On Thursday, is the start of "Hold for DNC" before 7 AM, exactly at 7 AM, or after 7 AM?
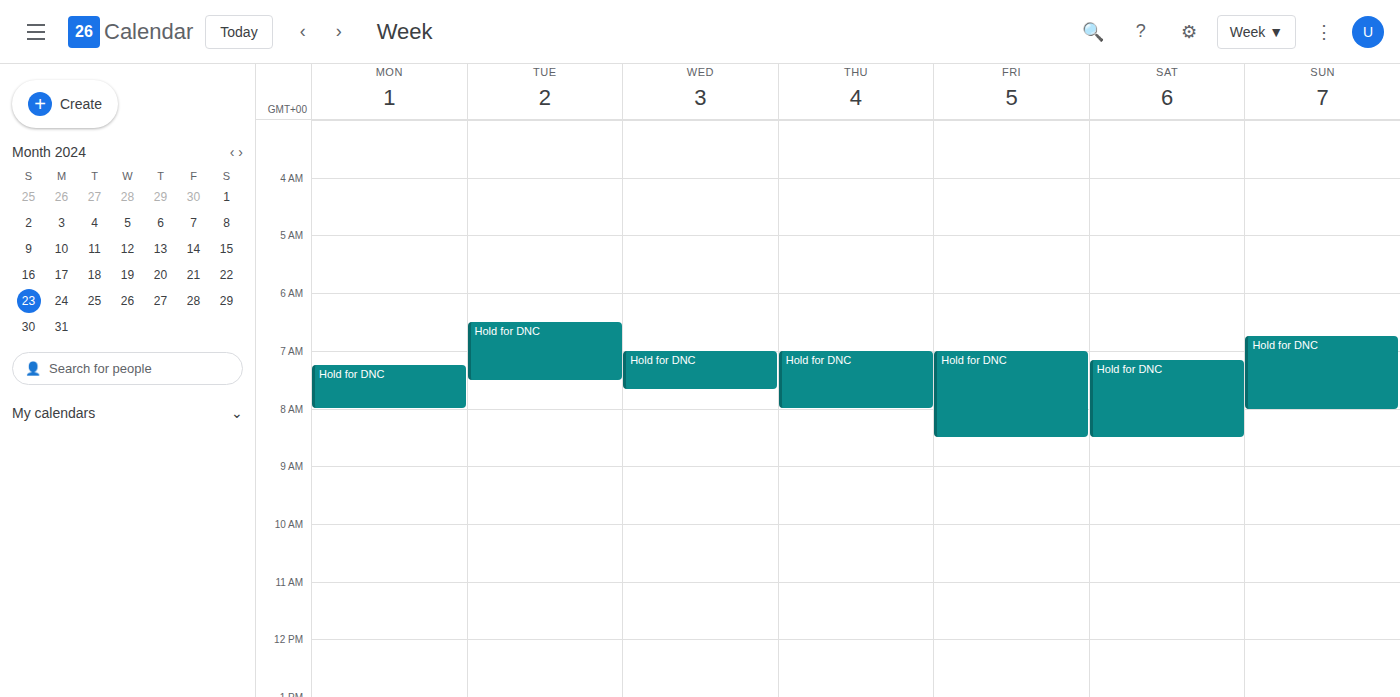
7:00 AM -- exactly at 7 AM, on the 7 AM line.